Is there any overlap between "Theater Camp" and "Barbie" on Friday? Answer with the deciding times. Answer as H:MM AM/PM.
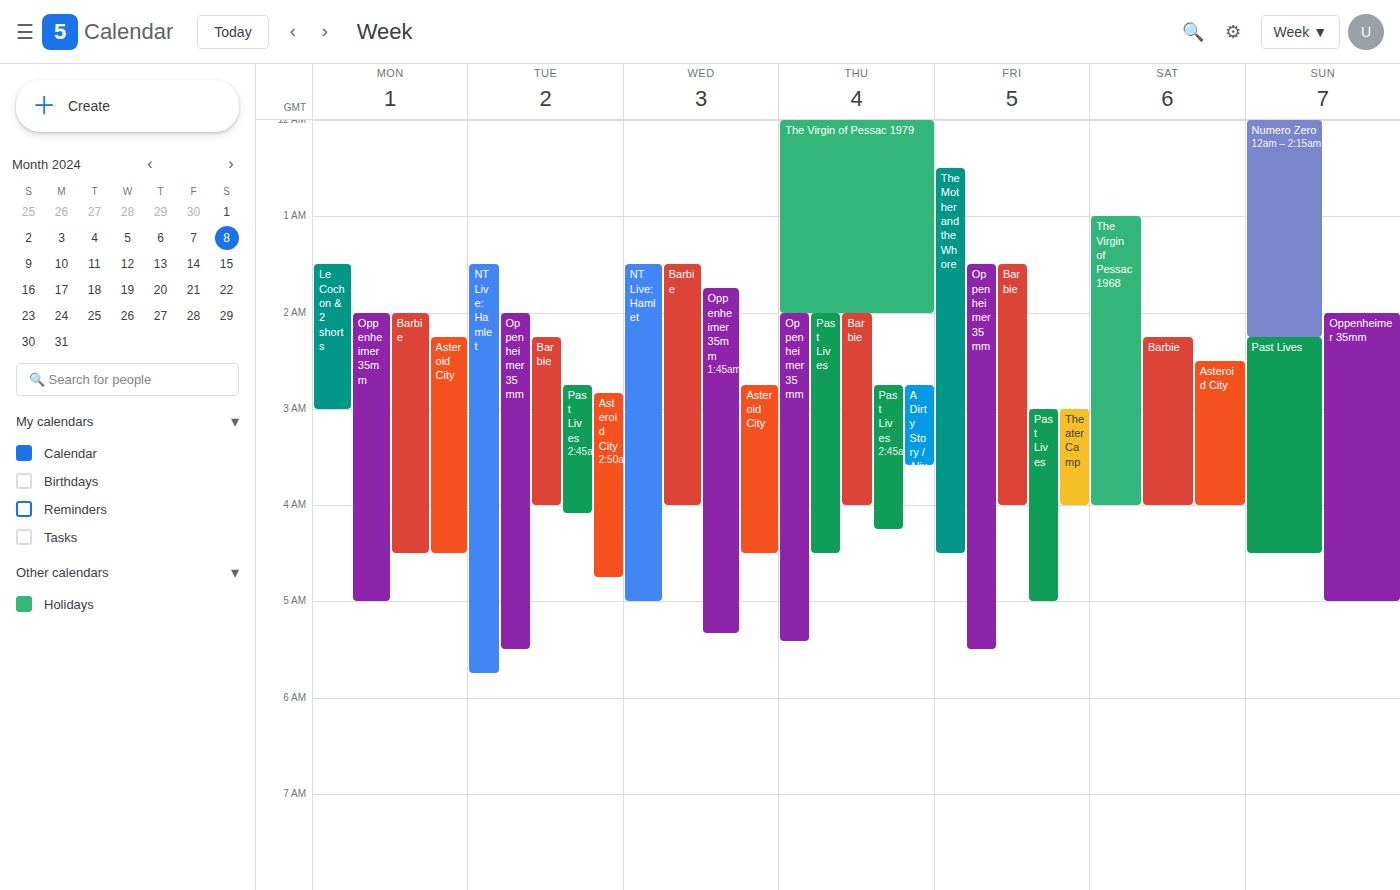
"Theater Camp" starts at 3:00 AM, before "Barbie" ends at 4:00 AM -- they overlap.